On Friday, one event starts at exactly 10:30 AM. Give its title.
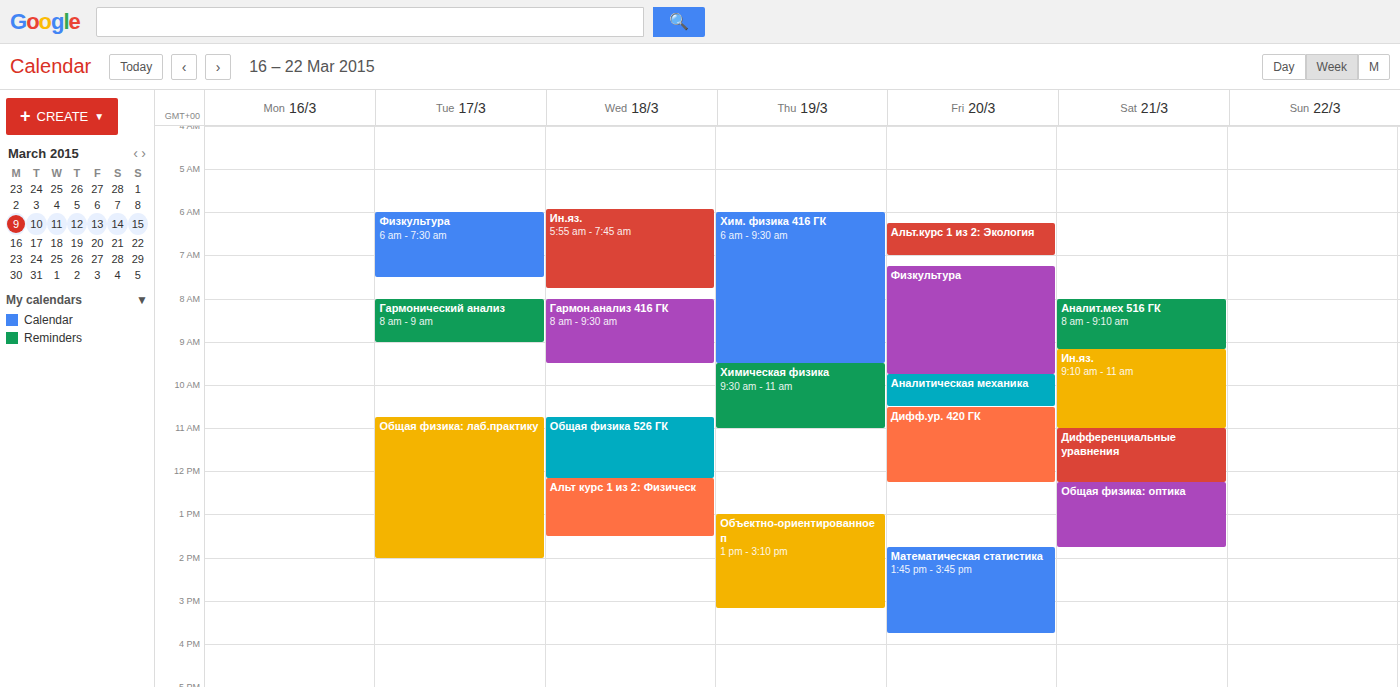
"Дифф.ур. 420 ГК"